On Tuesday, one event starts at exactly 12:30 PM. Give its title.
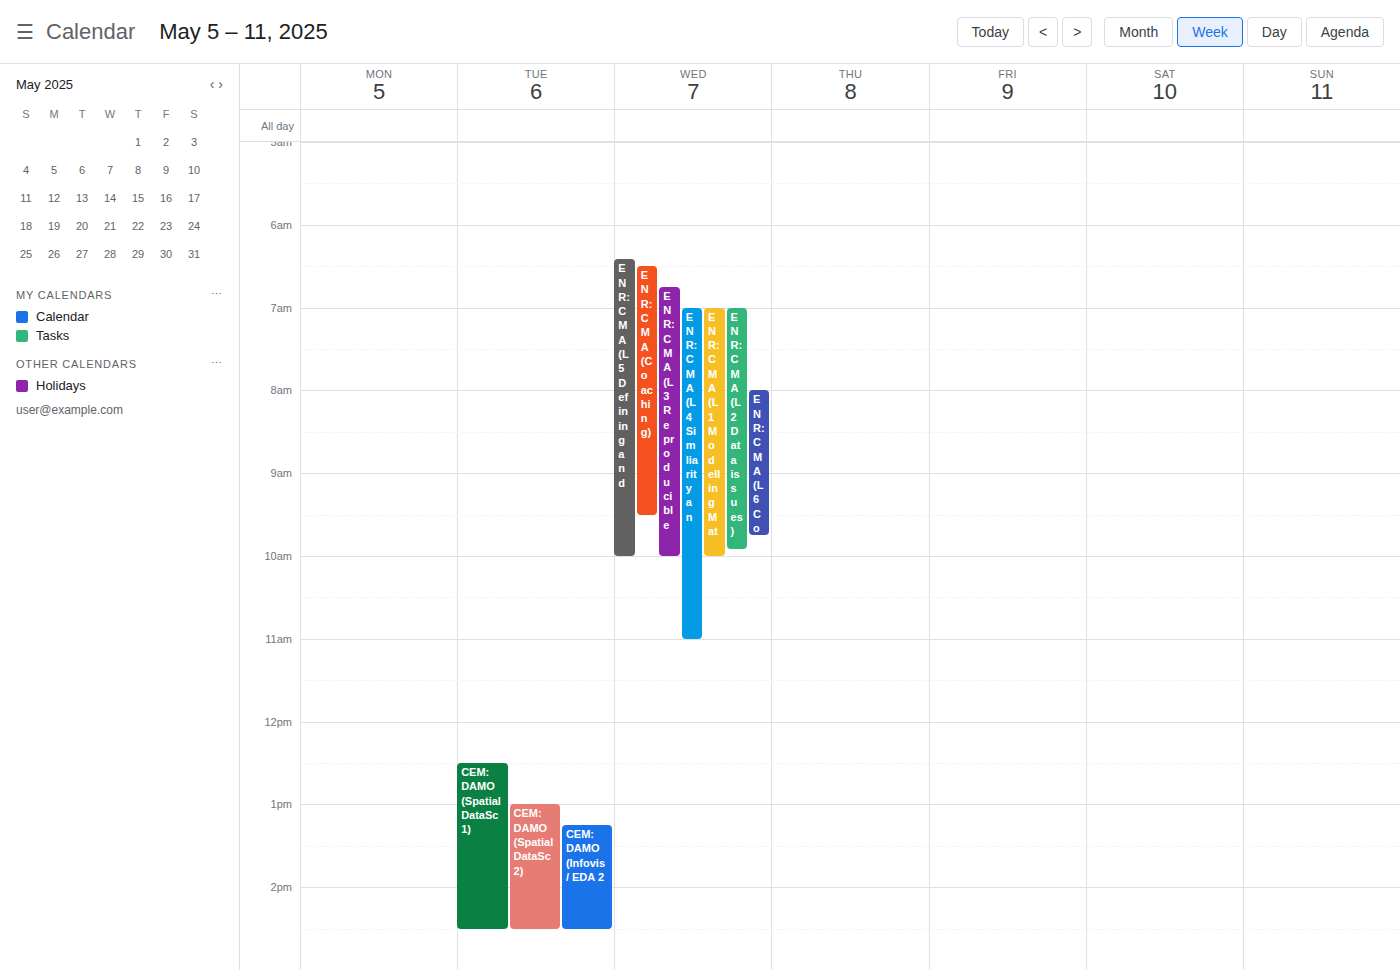
"CEM: DAMO (SpatialDataSc1)"